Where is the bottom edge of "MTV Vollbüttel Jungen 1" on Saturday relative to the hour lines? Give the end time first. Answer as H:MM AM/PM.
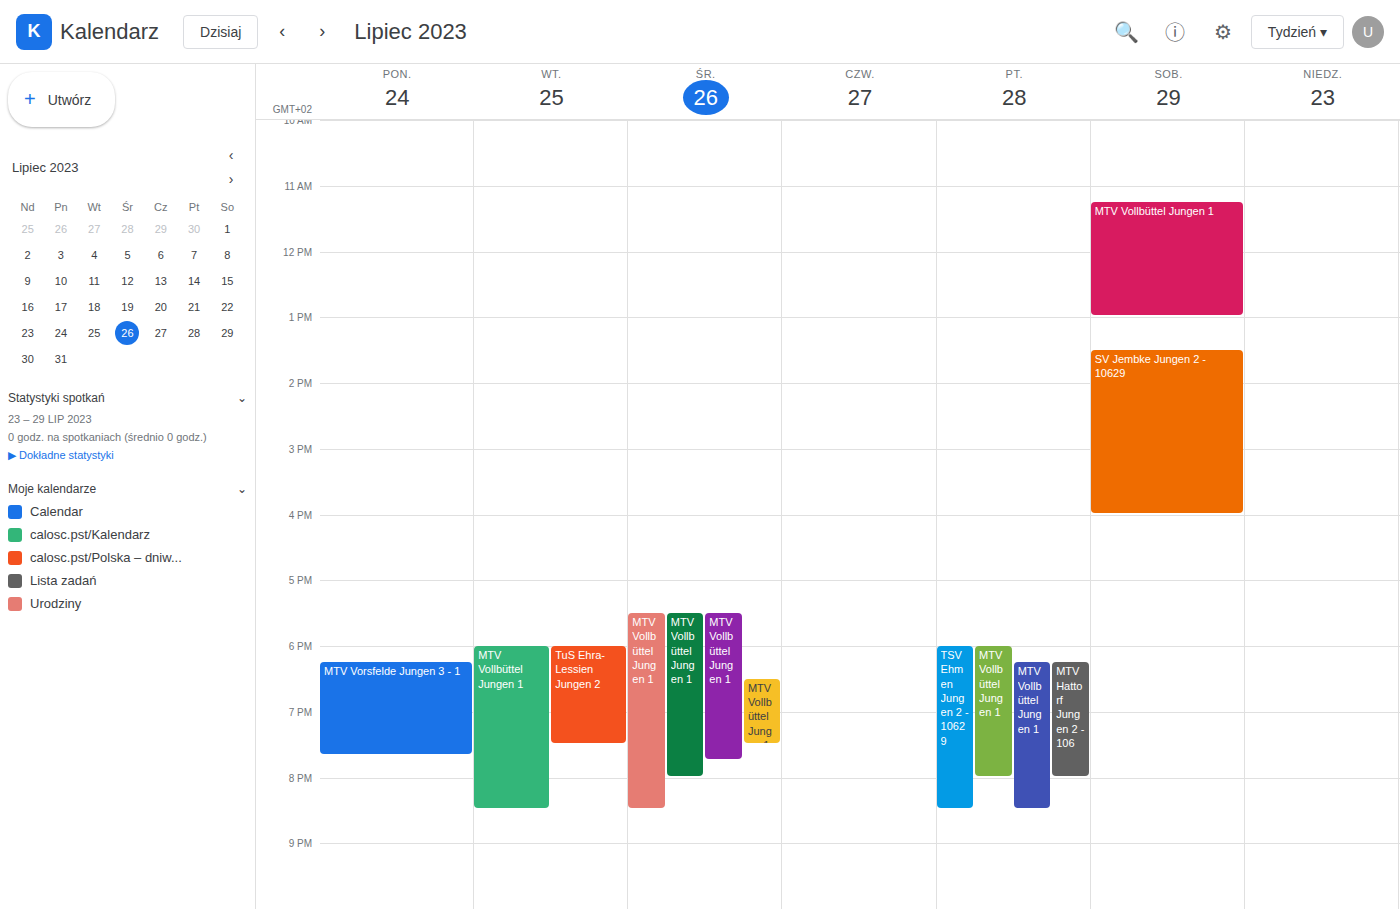
1:00 PM -- exactly on the 1 PM line.